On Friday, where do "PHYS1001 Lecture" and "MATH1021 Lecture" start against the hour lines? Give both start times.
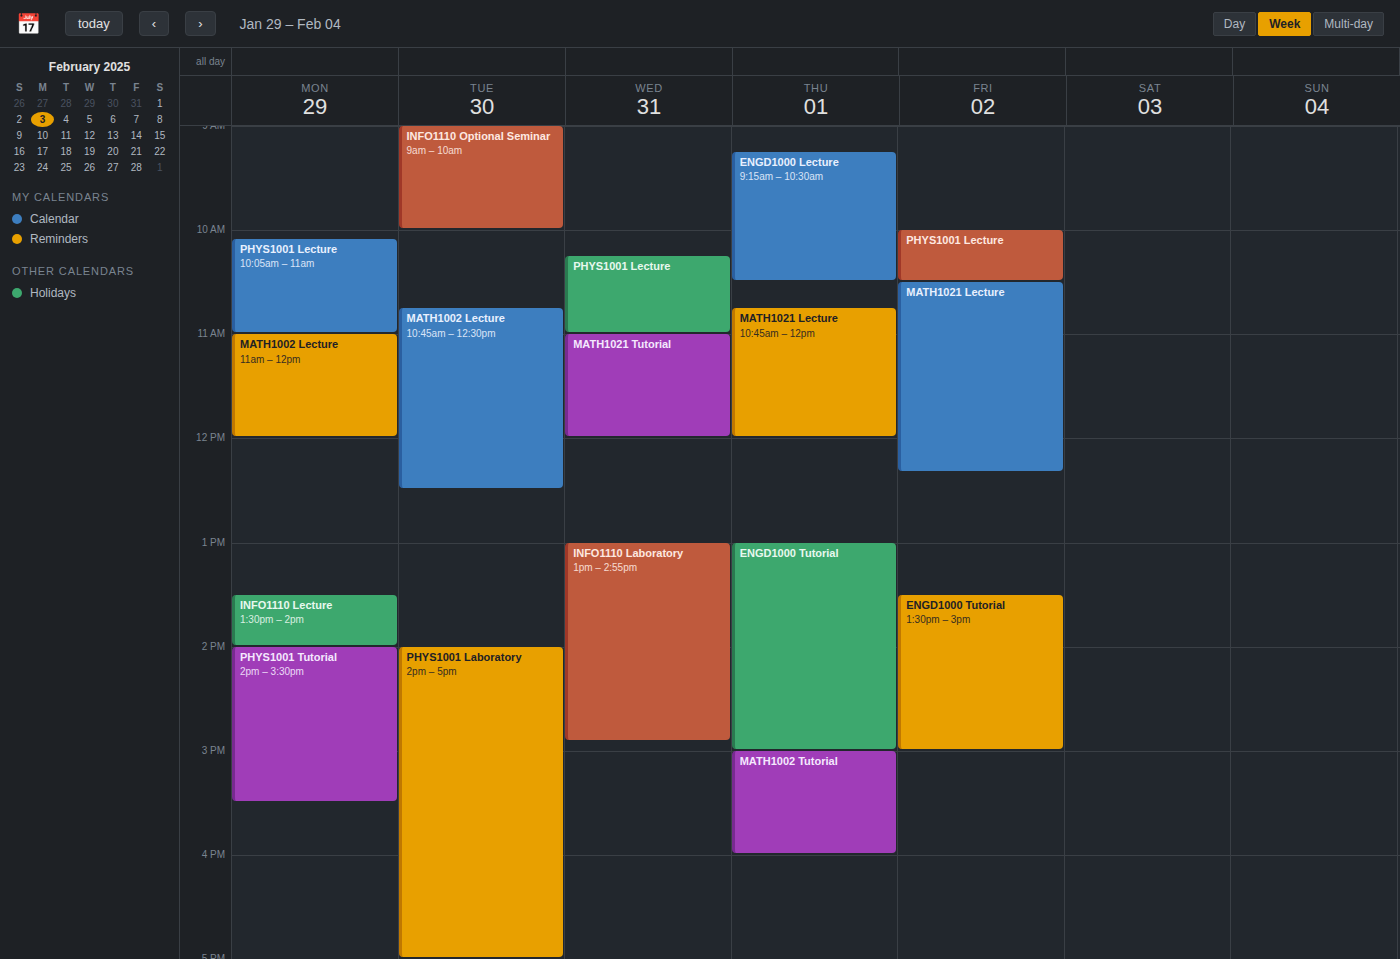
"PHYS1001 Lecture": 10:00 AM, exactly on the 10 AM line. "MATH1021 Lecture": 10:30 AM, halfway between the 10 AM and 11 AM lines.